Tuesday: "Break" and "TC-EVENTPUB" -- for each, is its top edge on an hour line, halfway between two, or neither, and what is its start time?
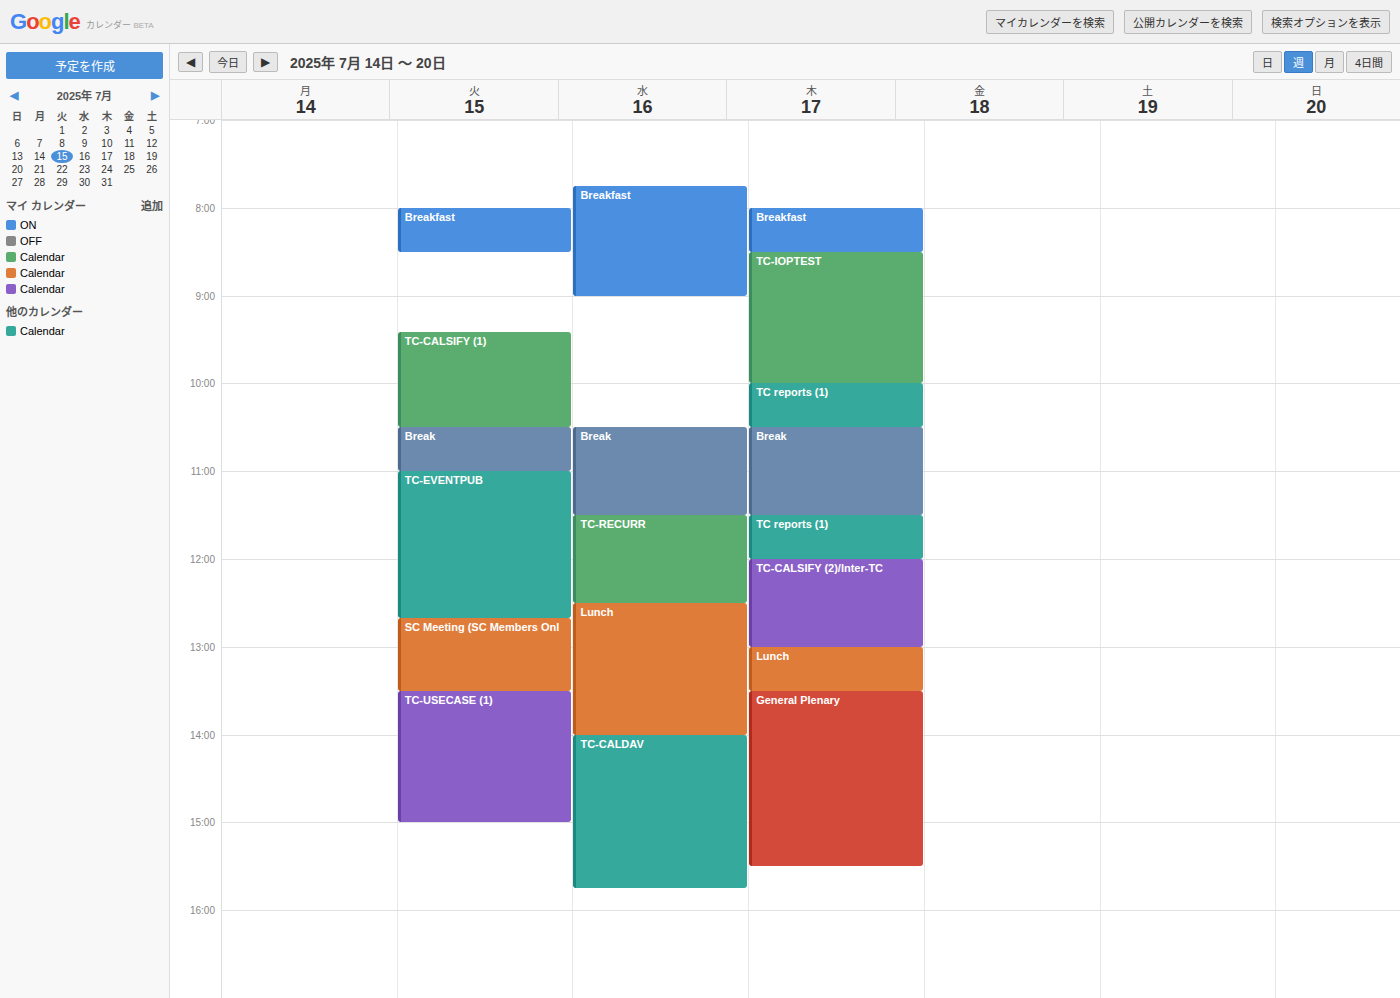
"Break": 10:30 AM, halfway between the 10 AM and 11 AM lines. "TC-EVENTPUB": 11:00 AM, exactly on the 11 AM line.